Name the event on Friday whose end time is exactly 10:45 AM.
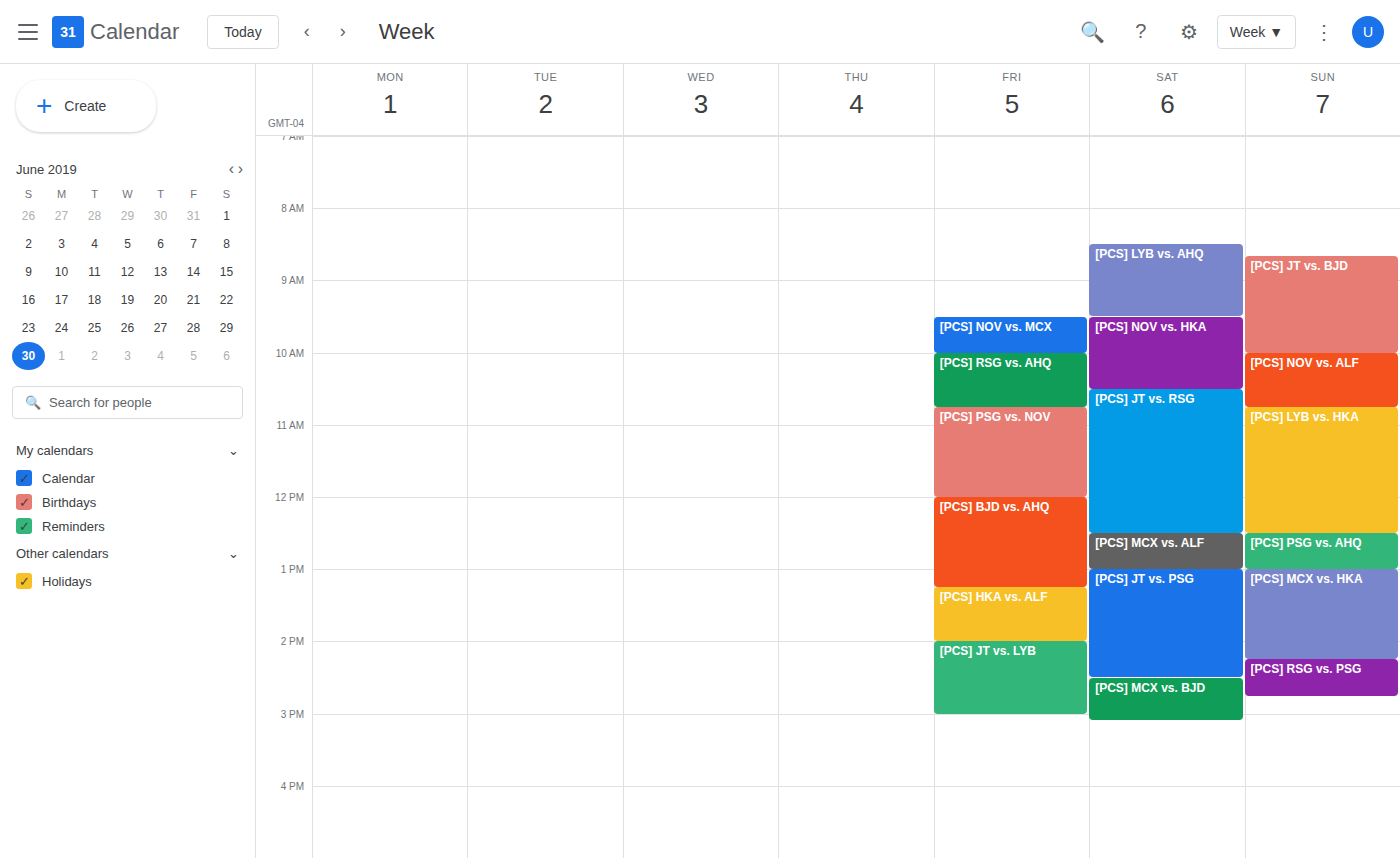
"[PCS] RSG vs. AHQ"